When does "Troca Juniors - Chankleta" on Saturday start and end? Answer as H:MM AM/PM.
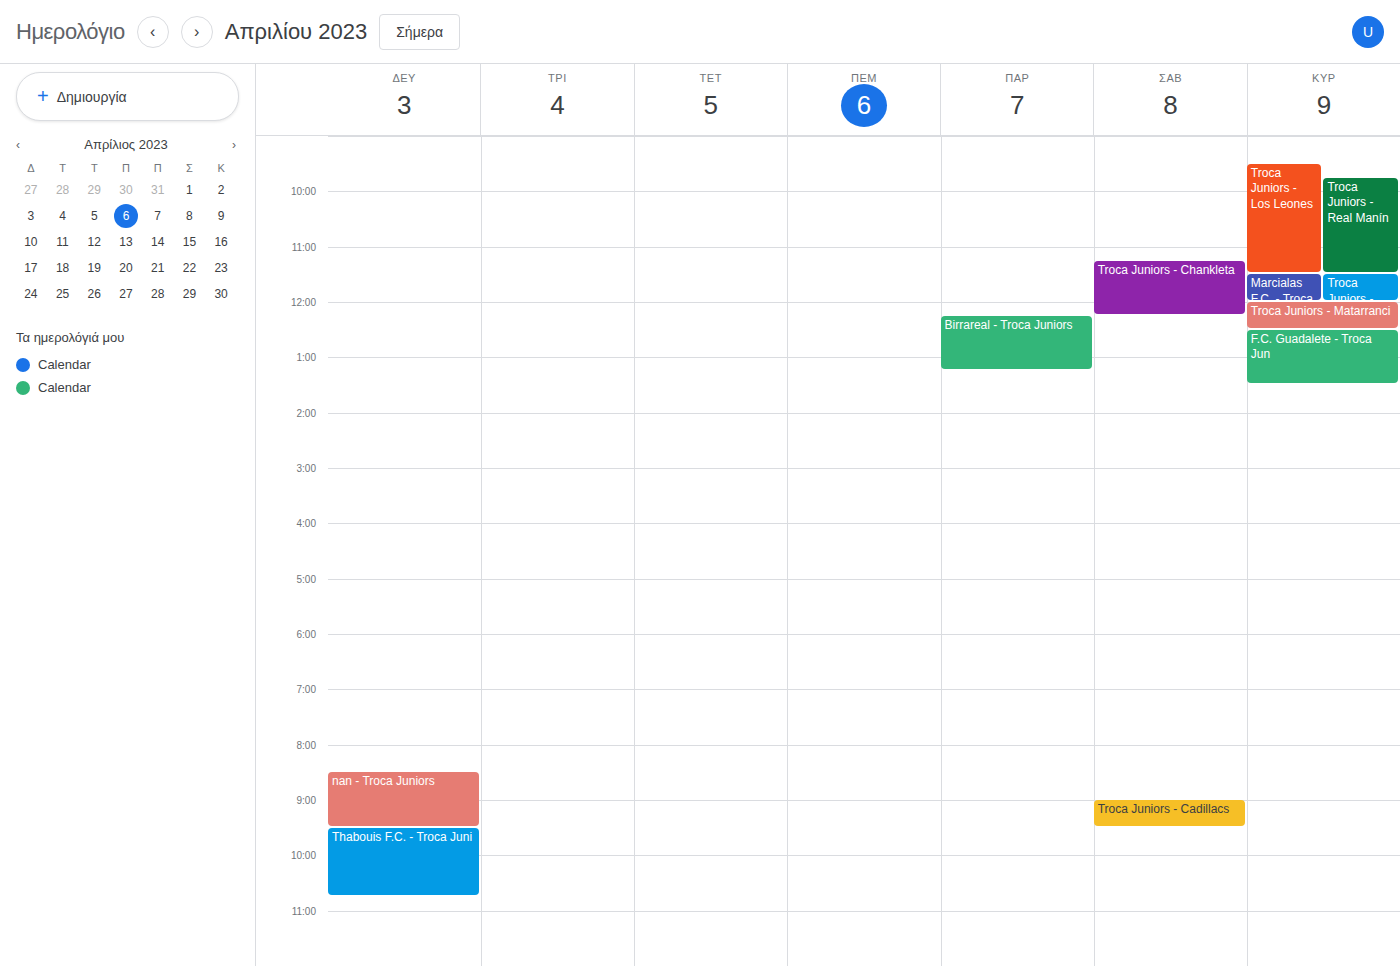
11:15 AM to 12:15 PM